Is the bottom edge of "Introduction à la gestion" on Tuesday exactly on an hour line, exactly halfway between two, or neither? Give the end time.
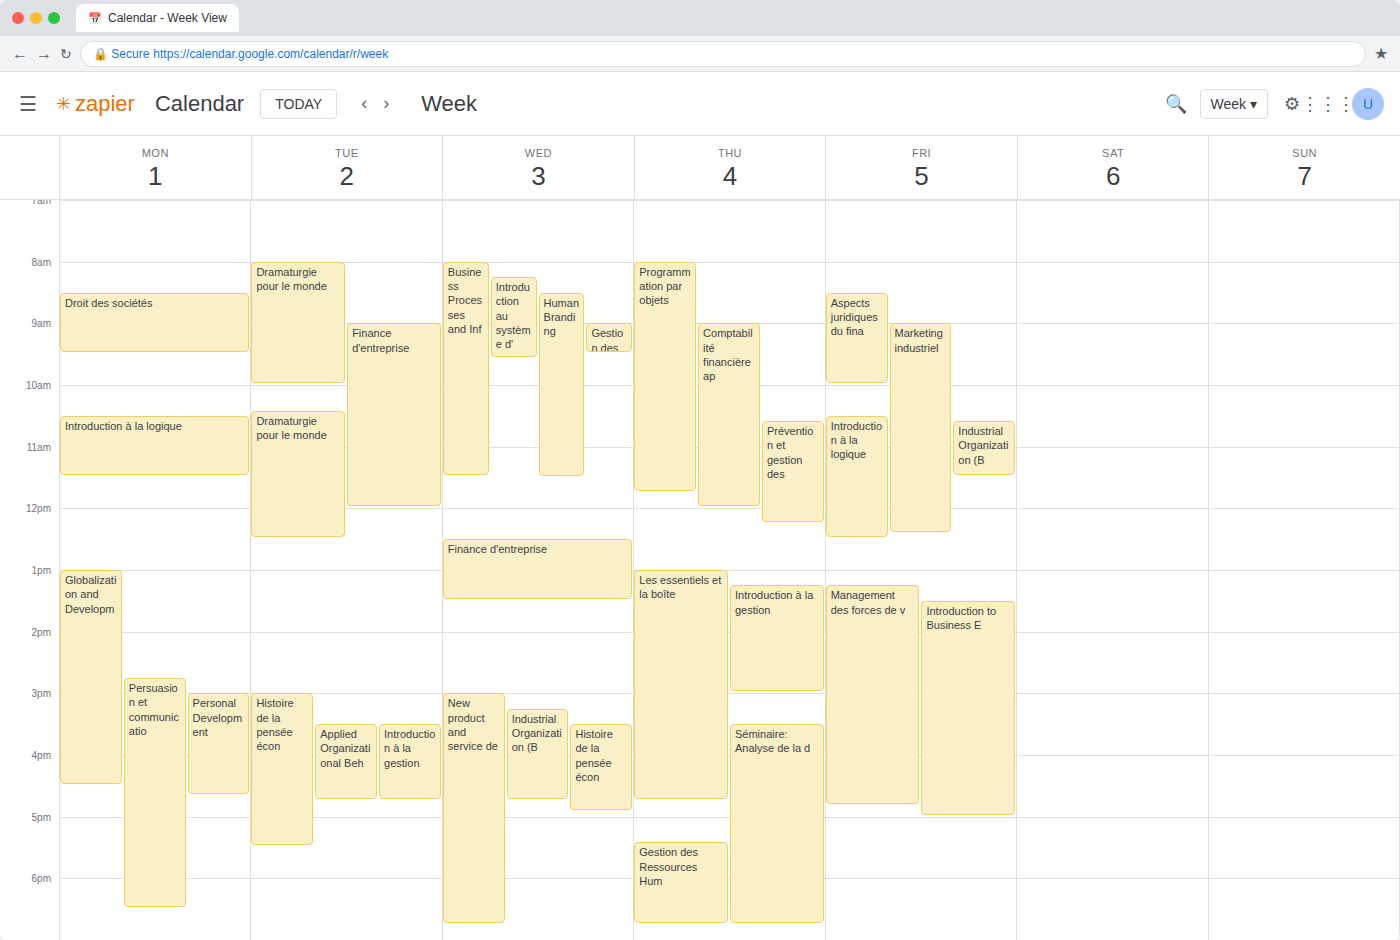
4:45 PM -- neither: three quarters of the way from the 4 PM line to the 5 PM line.